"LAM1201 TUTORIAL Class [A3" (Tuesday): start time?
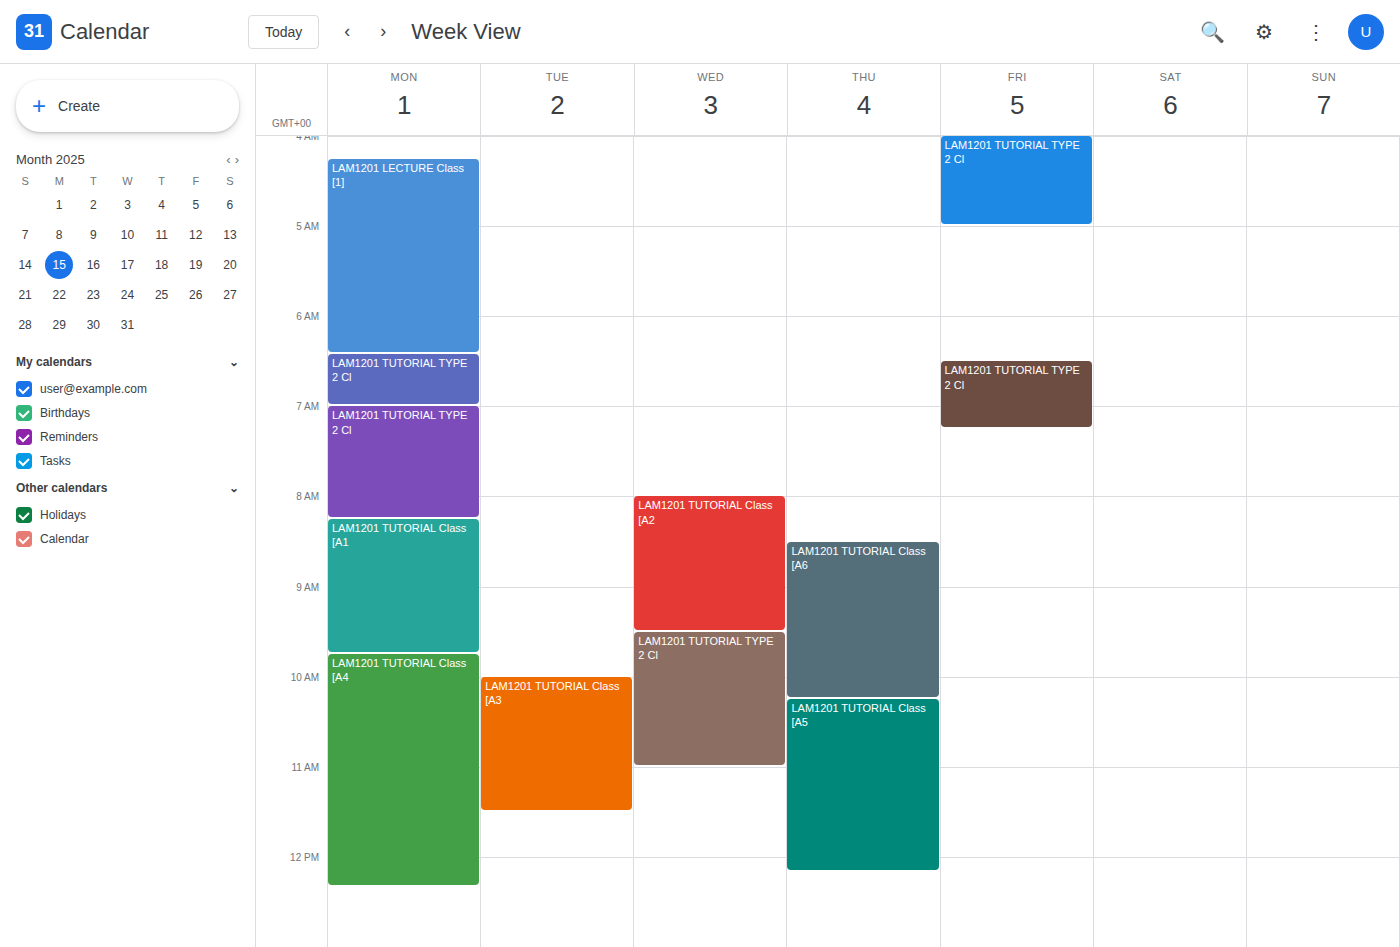
10:00